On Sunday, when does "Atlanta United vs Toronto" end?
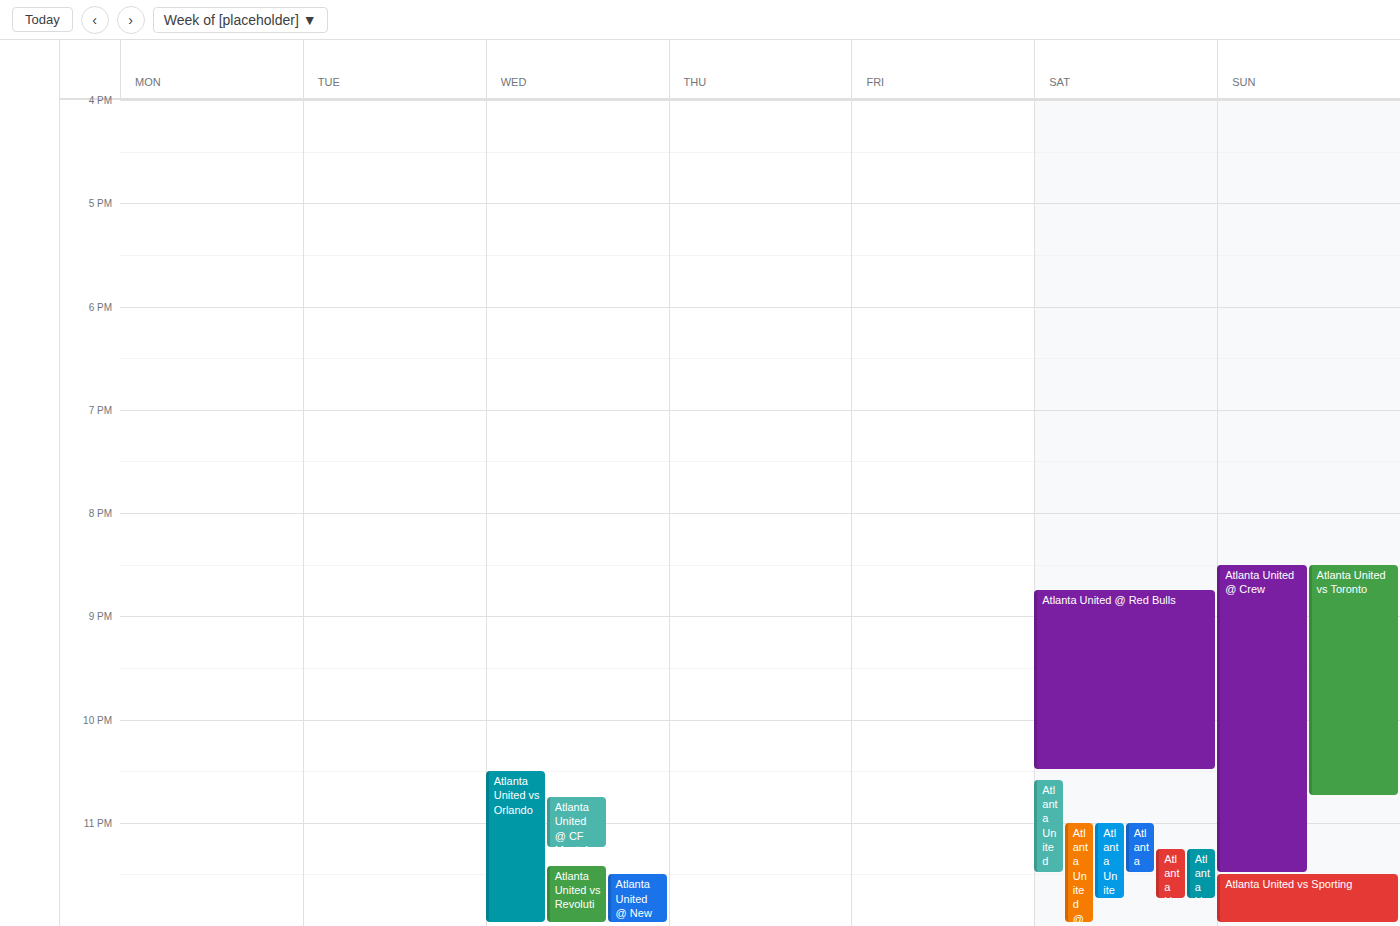
10:45 PM